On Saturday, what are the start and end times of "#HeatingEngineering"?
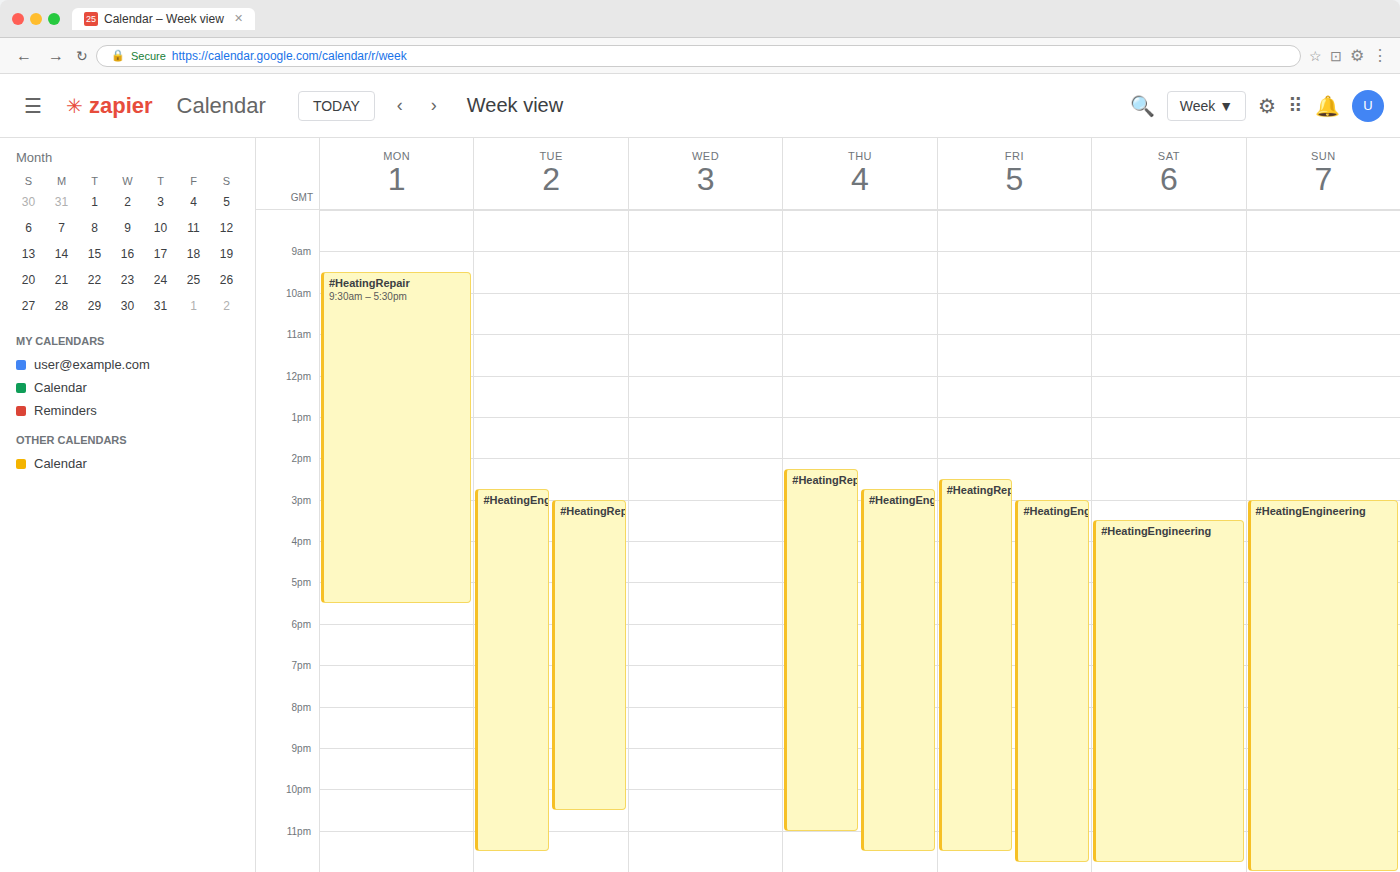
3:30 PM to 11:45 PM